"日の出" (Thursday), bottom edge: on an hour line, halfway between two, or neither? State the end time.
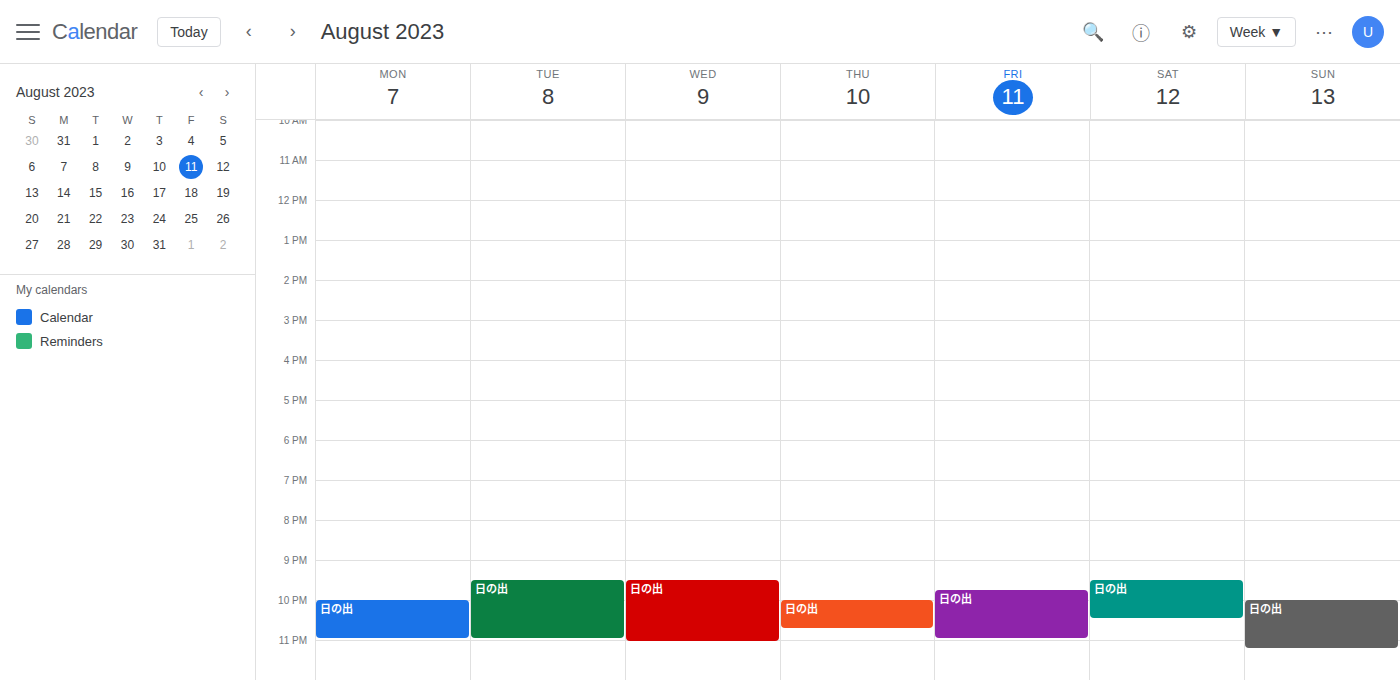
10:45 PM -- neither: three quarters of the way from the 10 PM line to the 11 PM line.